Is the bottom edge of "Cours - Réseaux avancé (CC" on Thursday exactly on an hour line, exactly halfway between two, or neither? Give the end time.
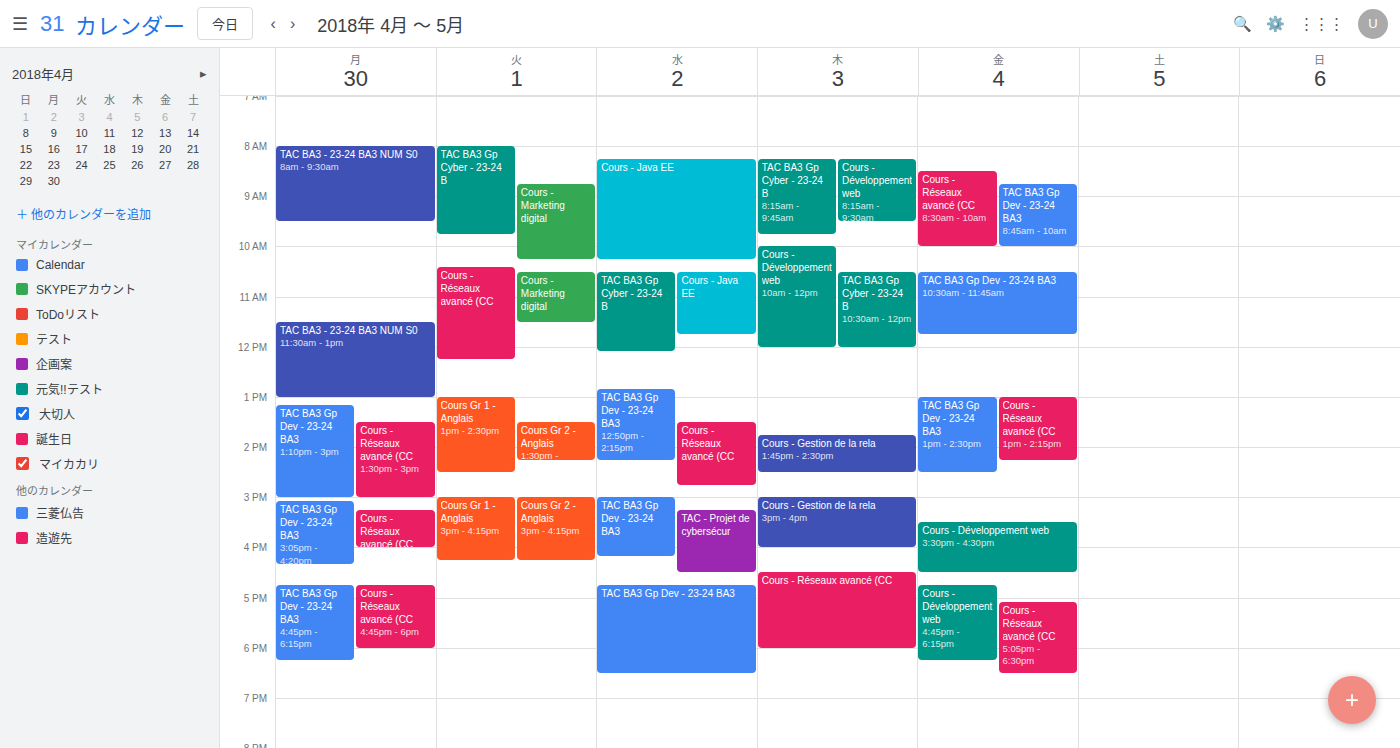
6:00 PM -- exactly on the 6 PM line.